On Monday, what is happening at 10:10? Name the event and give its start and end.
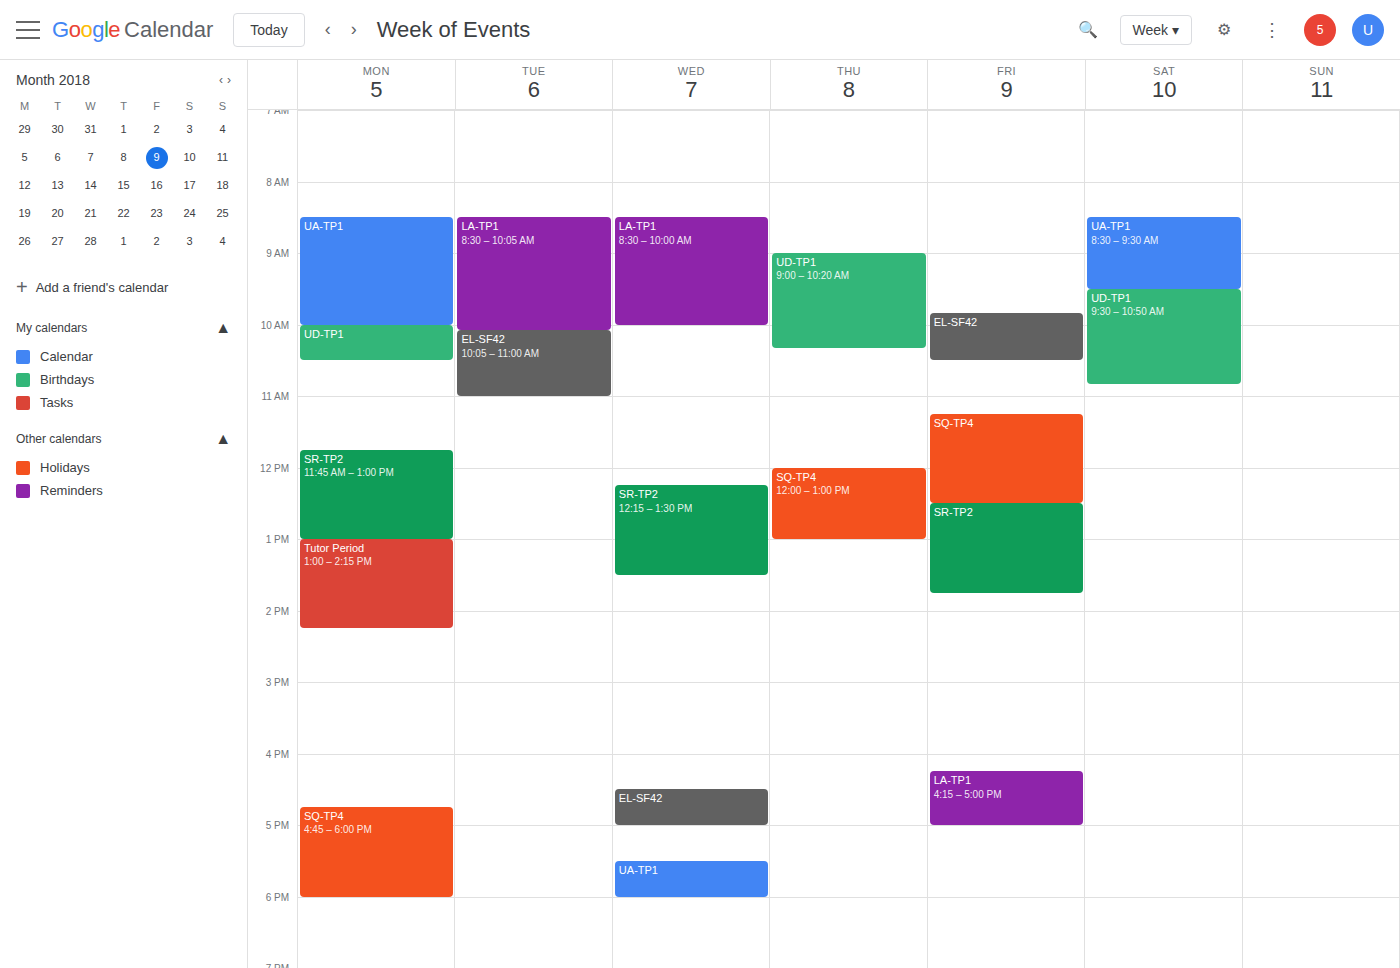
"UD-TP1", 10:00 to 10:30